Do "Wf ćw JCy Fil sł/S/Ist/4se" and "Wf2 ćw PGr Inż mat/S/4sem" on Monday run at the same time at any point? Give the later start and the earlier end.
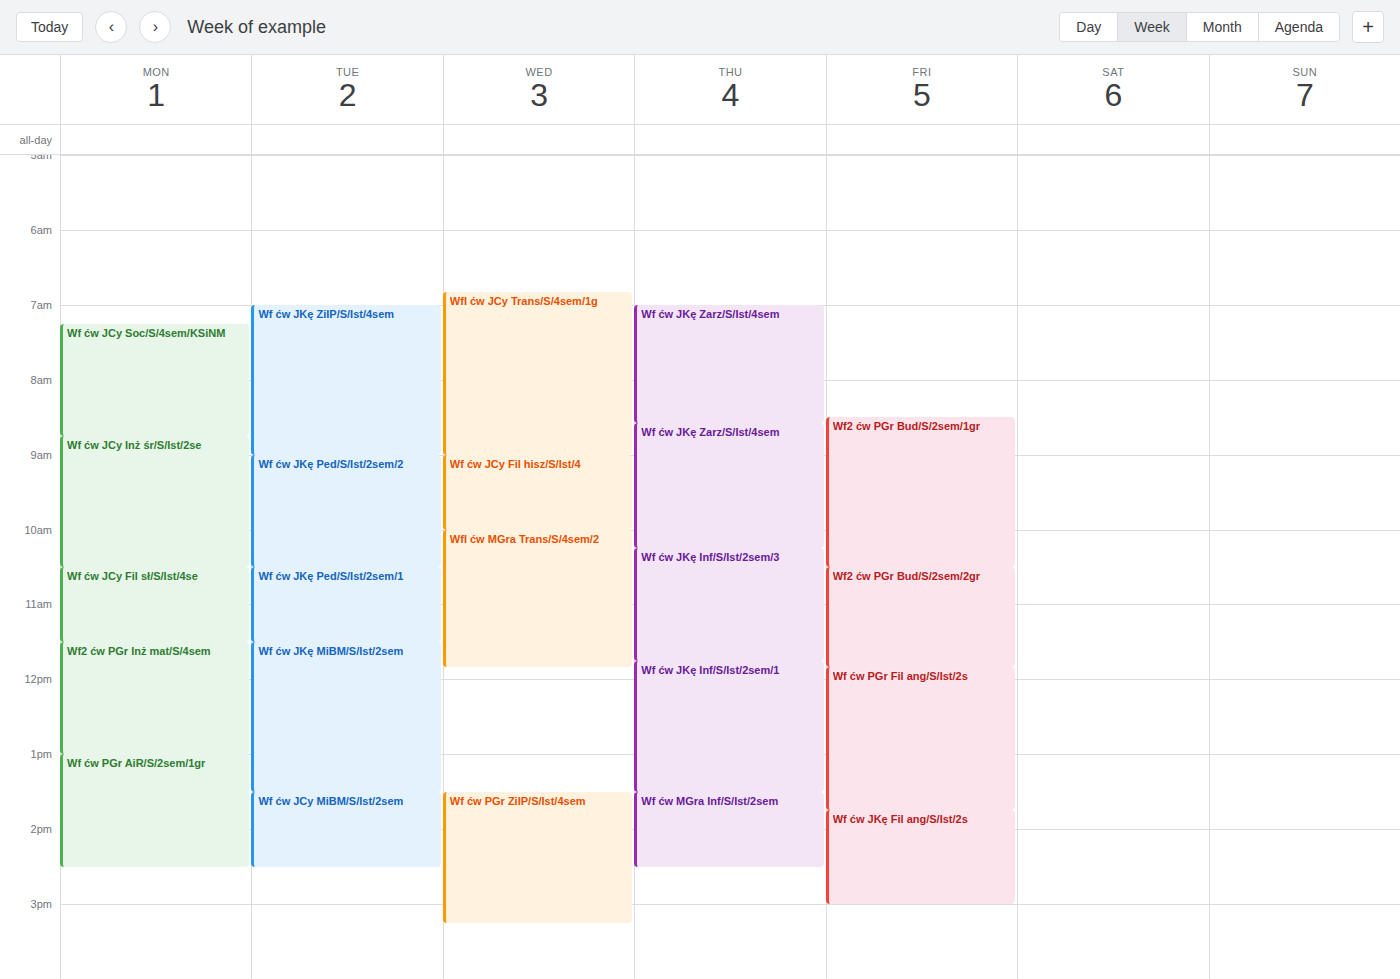
"Wf ćw JCy Fil sł/S/Ist/4se" ends at 11:30 AM, exactly when "Wf2 ćw PGr Inż mat/S/4sem" starts -- they touch but do not overlap.